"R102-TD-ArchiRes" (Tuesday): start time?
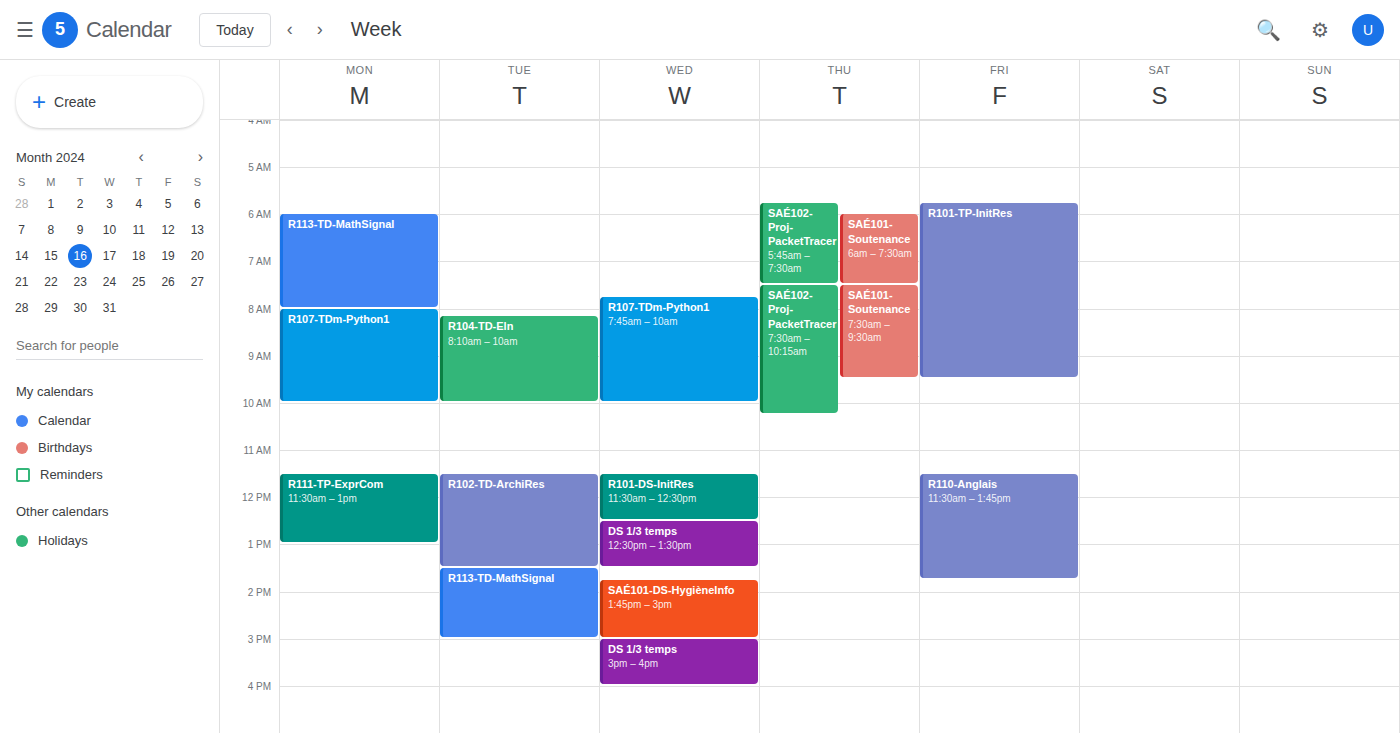
11:30 AM